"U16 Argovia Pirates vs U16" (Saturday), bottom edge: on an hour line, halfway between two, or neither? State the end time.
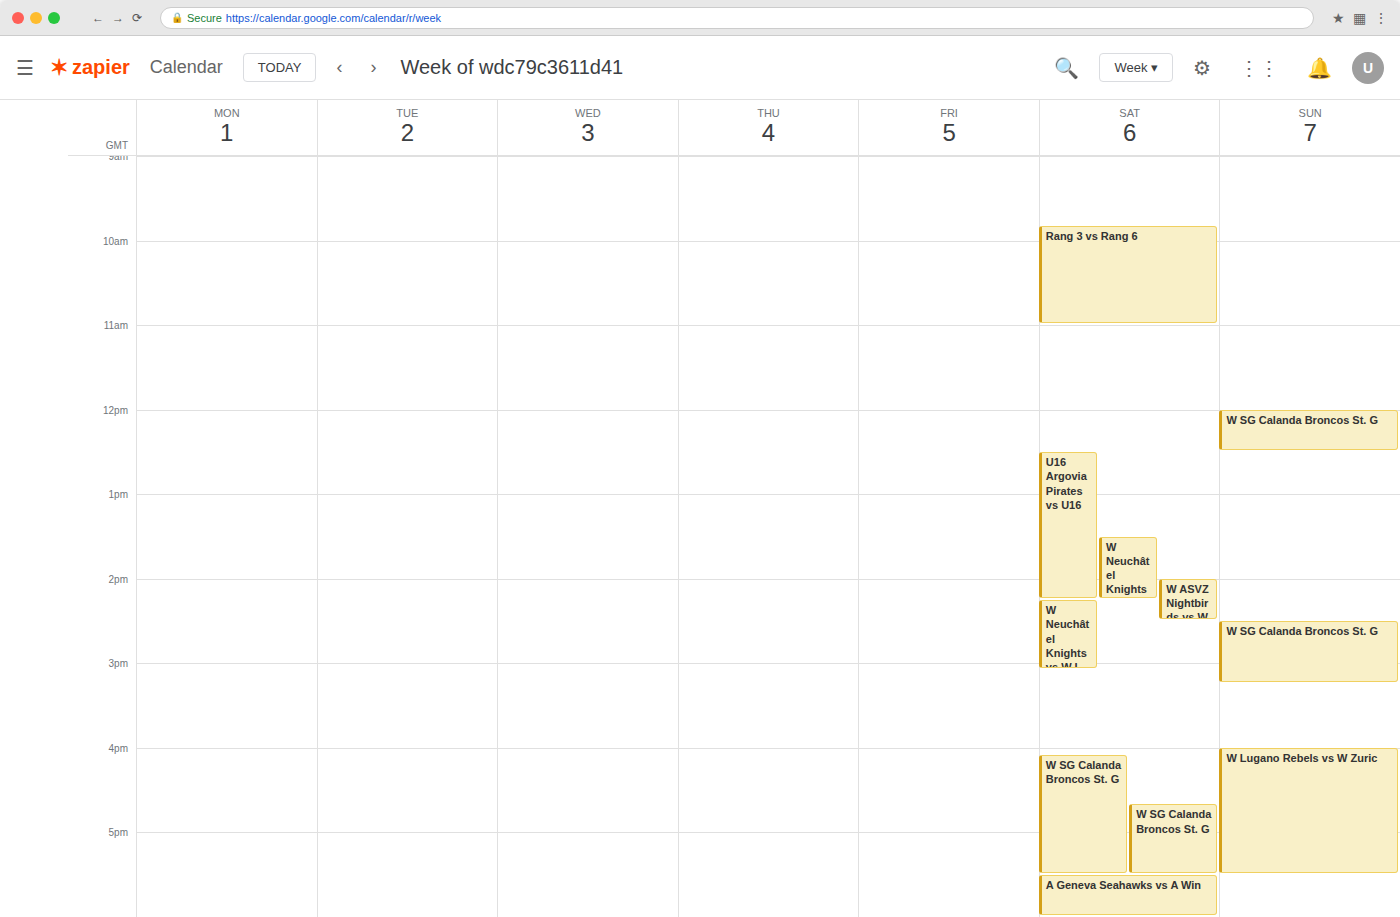
2:15 PM -- neither: a quarter of the way from the 2 PM line to the 3 PM line.